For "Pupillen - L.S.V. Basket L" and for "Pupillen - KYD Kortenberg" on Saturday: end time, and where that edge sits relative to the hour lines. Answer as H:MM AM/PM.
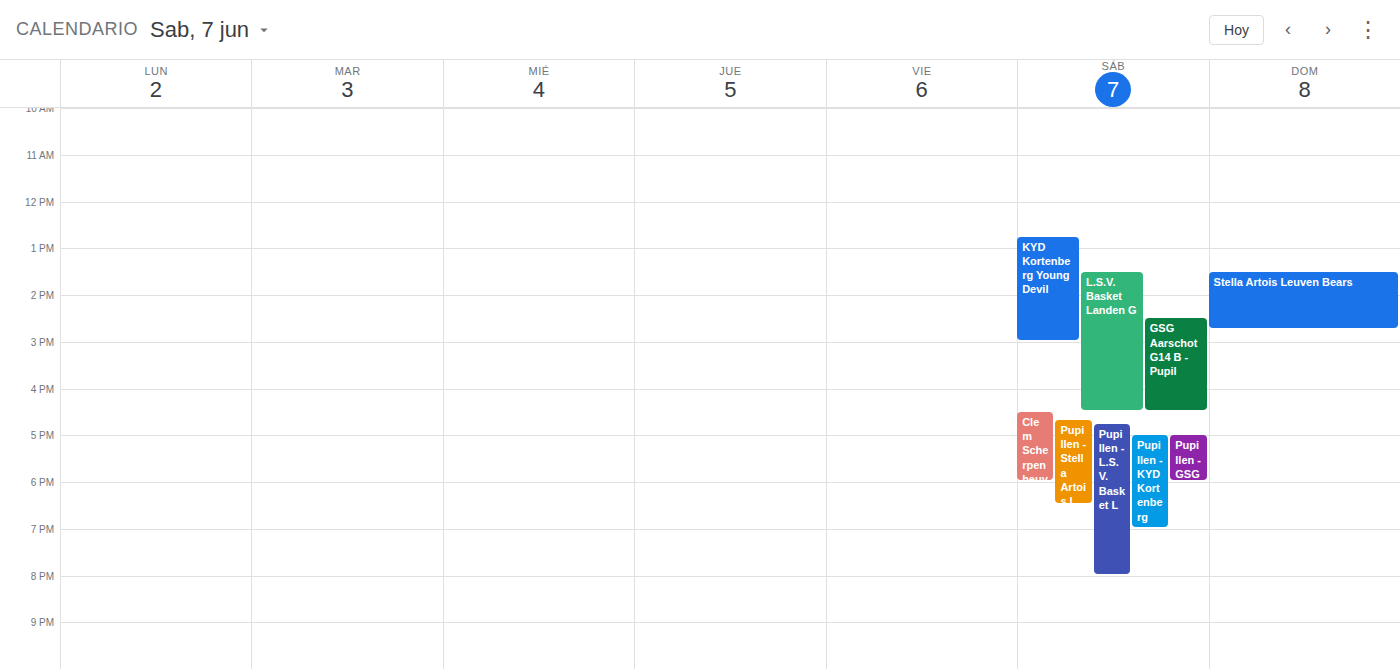
"Pupillen - L.S.V. Basket L": 8:00 PM, exactly on the 8 PM line. "Pupillen - KYD Kortenberg": 7:00 PM, exactly on the 7 PM line.